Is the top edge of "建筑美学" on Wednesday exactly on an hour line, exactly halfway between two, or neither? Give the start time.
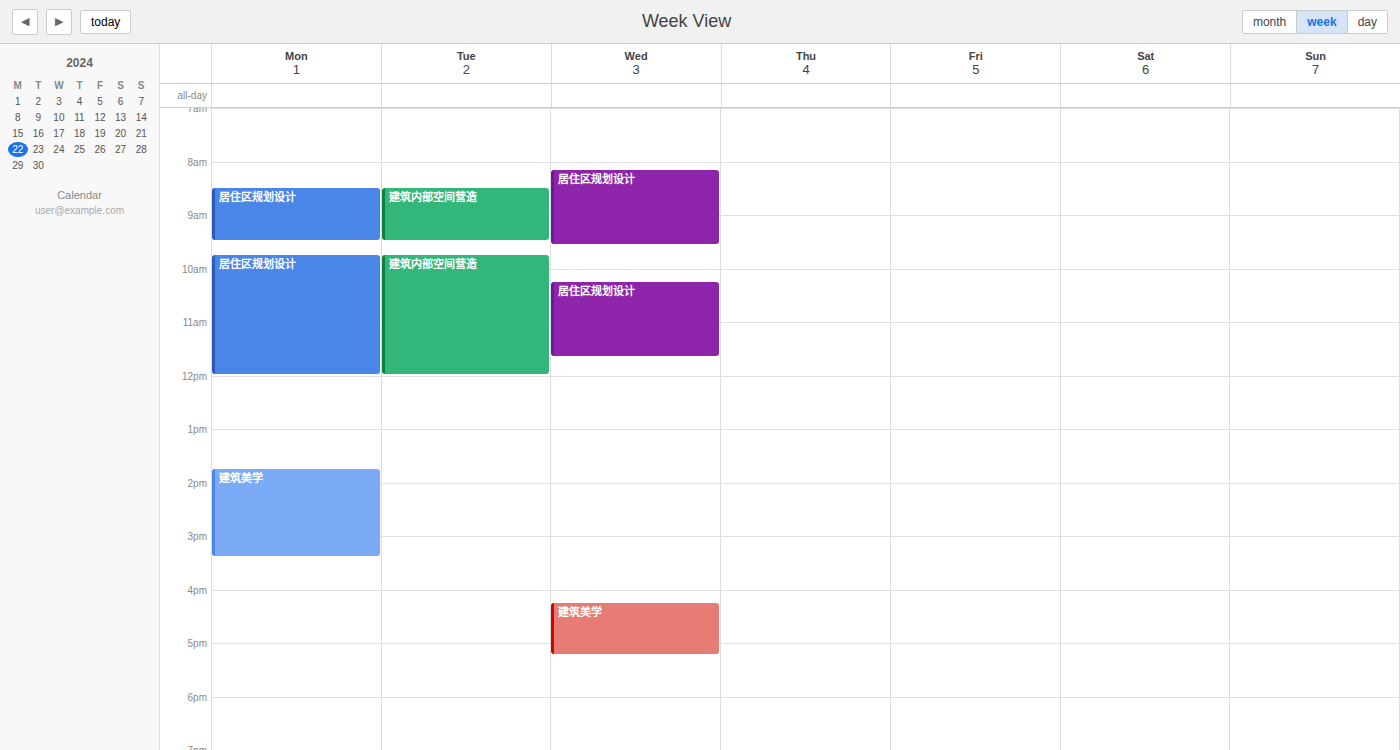
4:15 PM -- neither: a quarter of the way from the 4 PM line to the 5 PM line.